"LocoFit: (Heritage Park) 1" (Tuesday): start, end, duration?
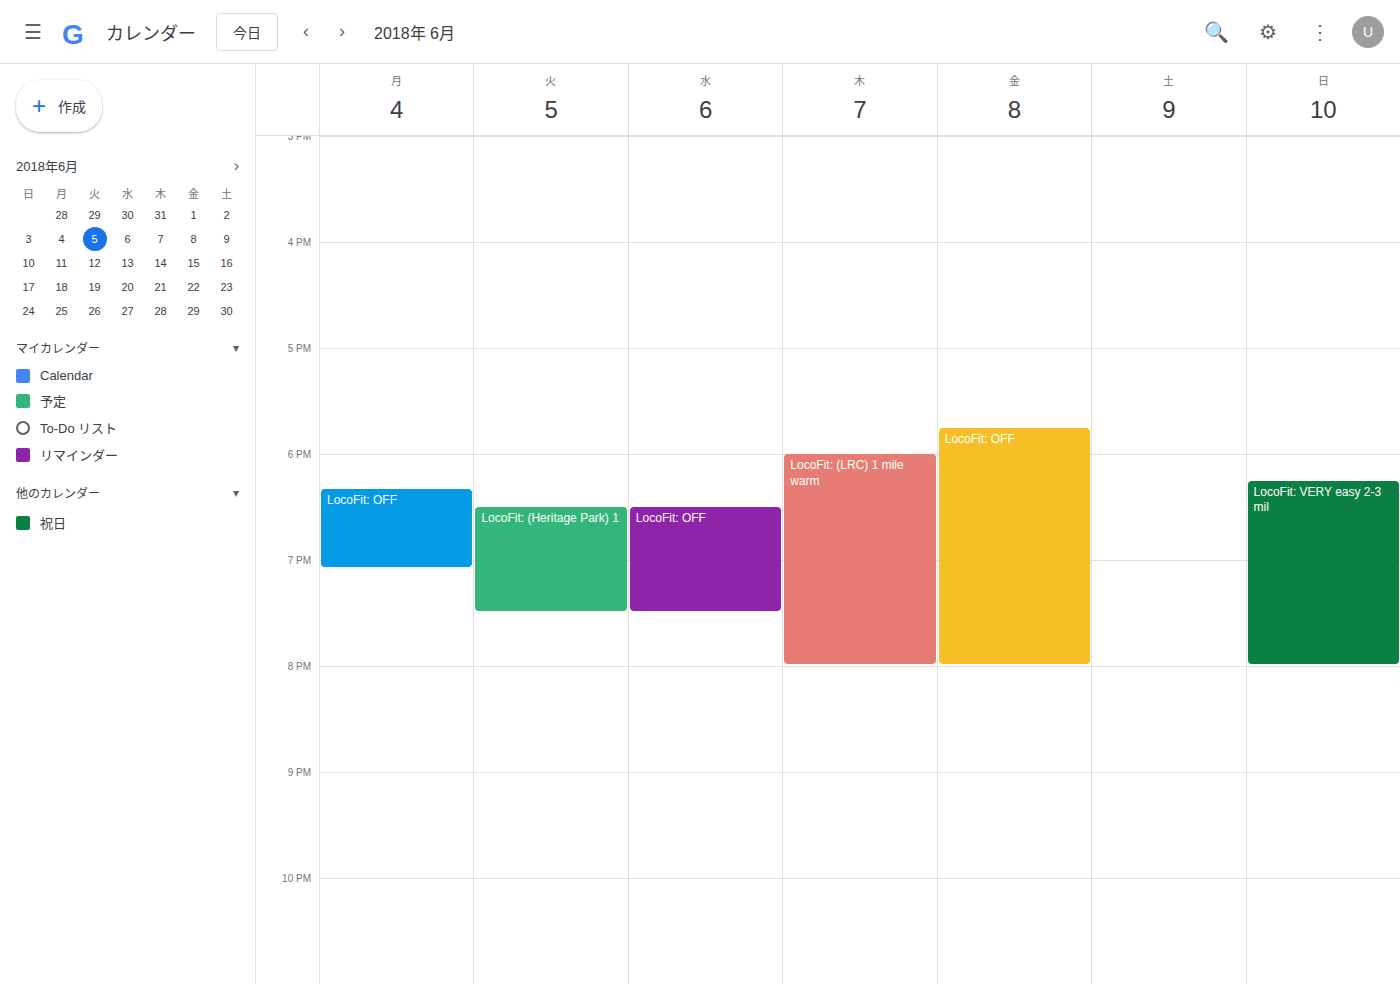
6:30 PM to 7:30 PM, 1 hour